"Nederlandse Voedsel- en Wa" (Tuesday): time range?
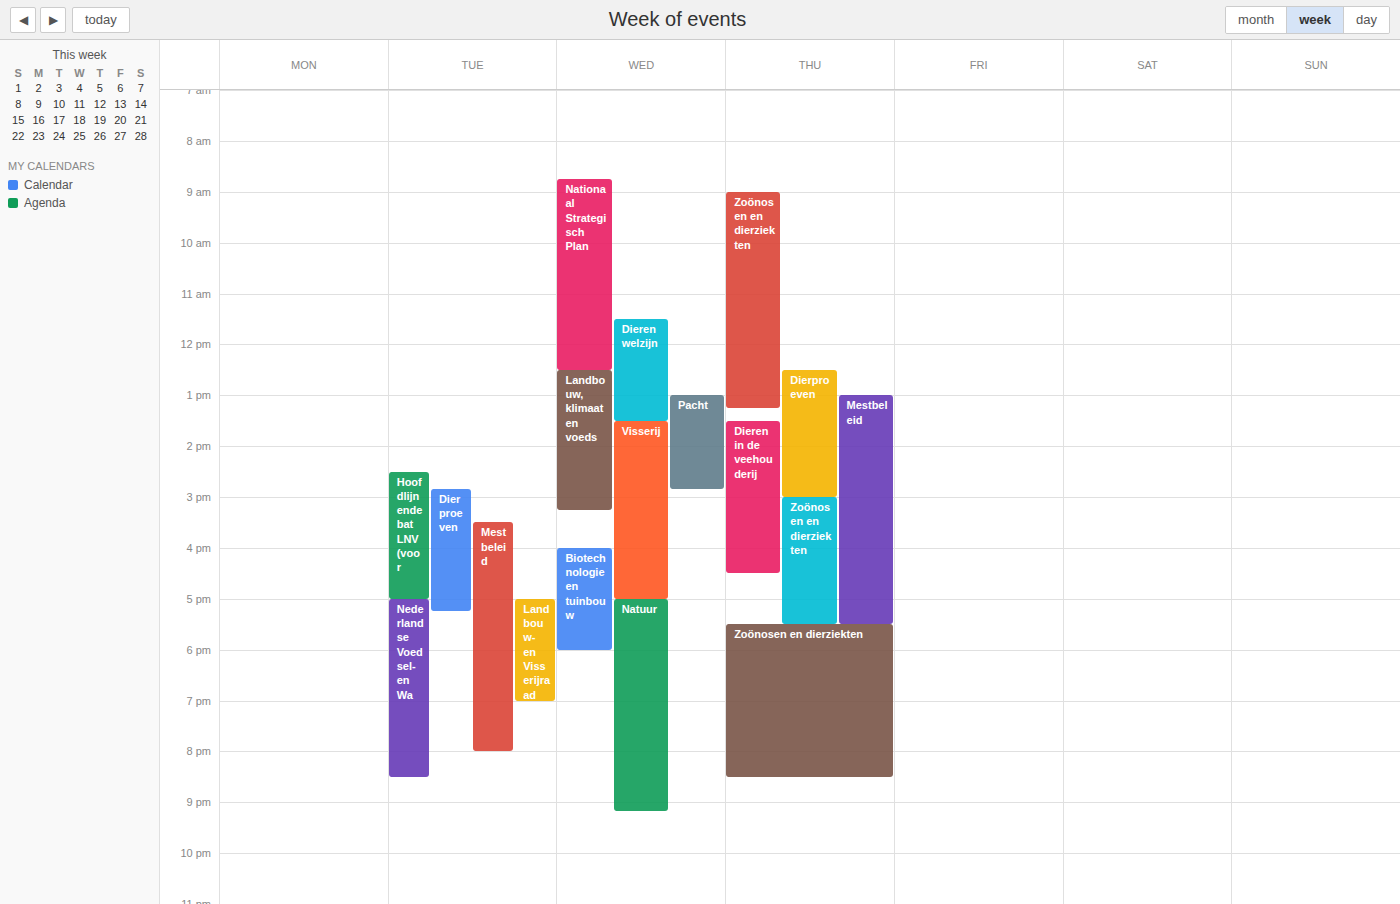
5:00 PM to 8:30 PM